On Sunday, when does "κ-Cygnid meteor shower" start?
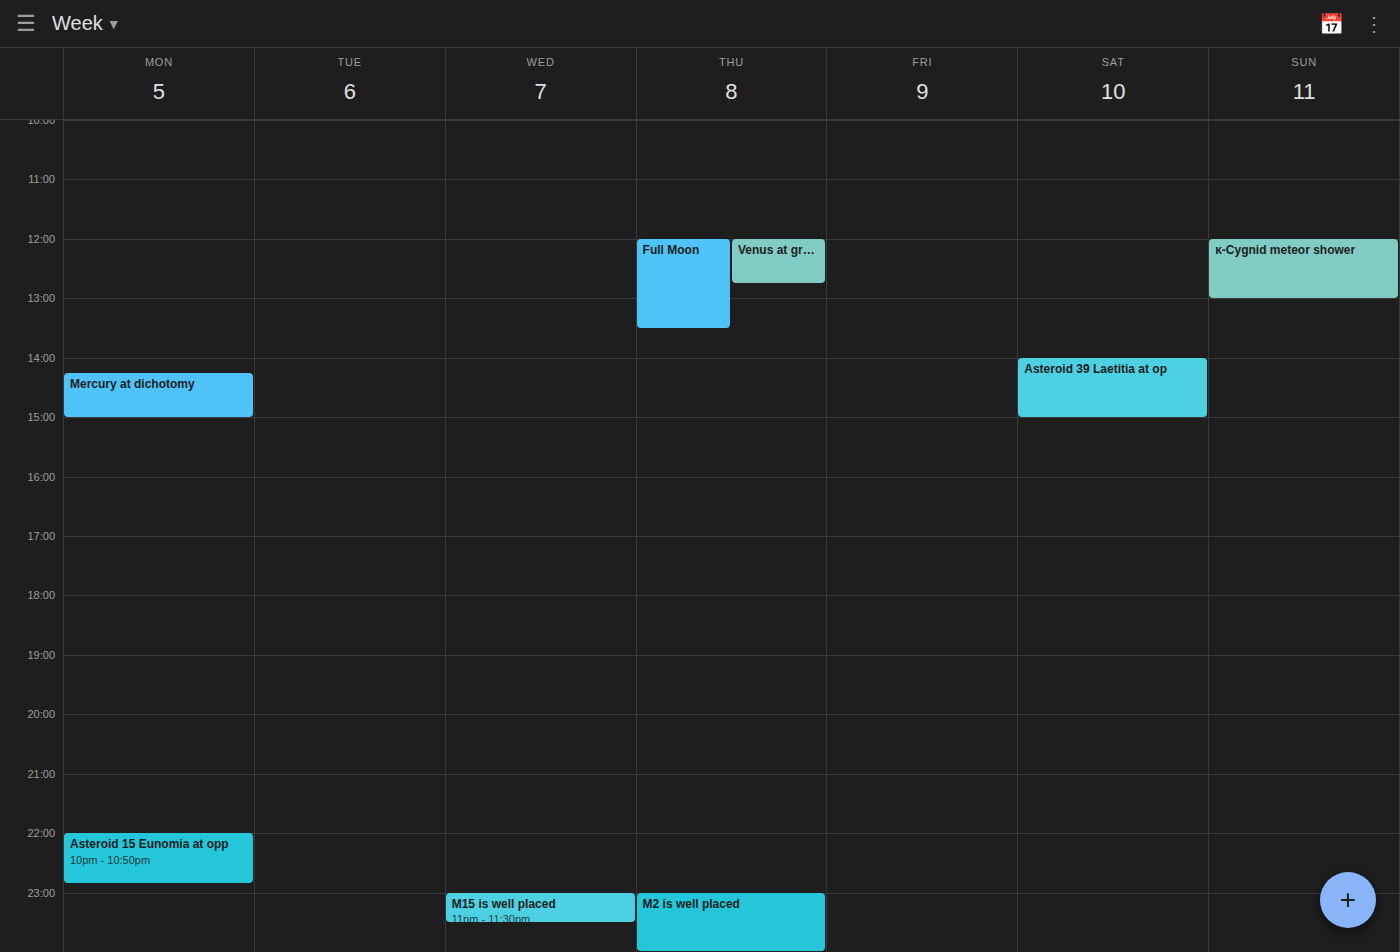
12:00 PM